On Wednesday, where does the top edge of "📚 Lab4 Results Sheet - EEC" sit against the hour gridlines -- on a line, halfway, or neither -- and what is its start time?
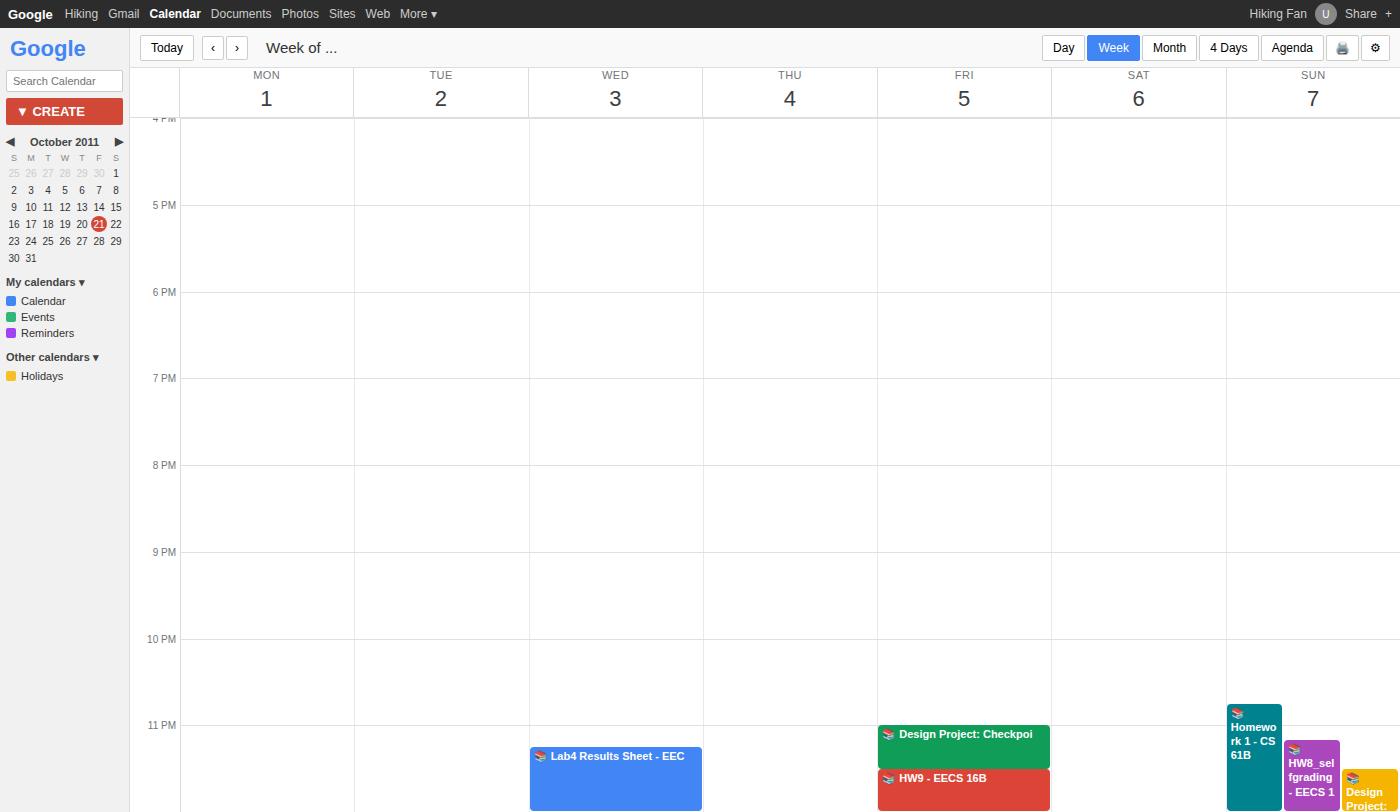
11:15 PM -- neither: a quarter of the way from the 11 PM line to the 12 AM line.